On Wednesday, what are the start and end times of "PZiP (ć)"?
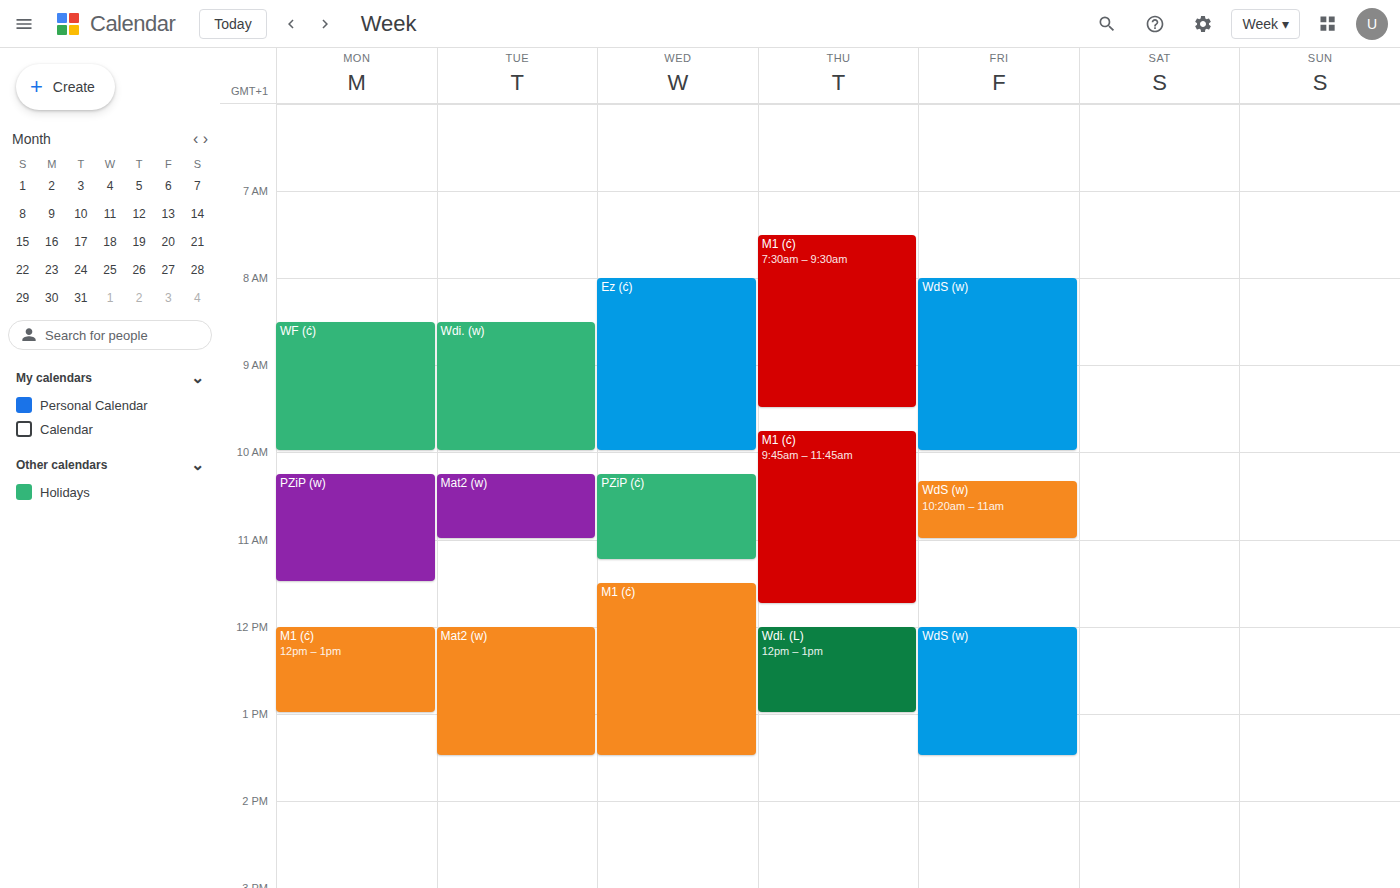
10:15 to 11:15